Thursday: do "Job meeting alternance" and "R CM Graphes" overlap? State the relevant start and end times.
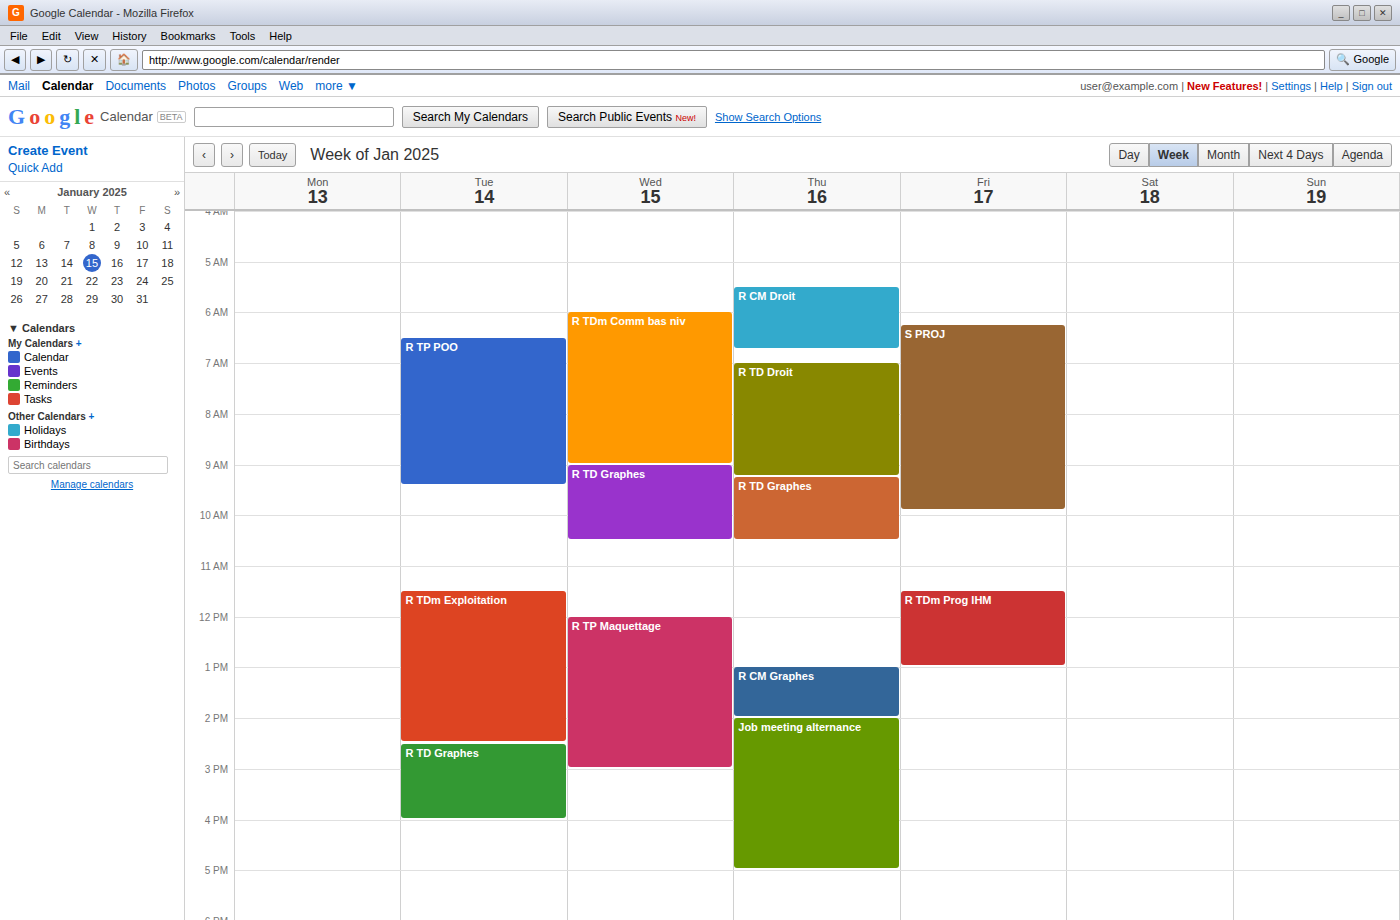
"R CM Graphes" ends at 2:00 PM, exactly when "Job meeting alternance" starts -- they touch but do not overlap.